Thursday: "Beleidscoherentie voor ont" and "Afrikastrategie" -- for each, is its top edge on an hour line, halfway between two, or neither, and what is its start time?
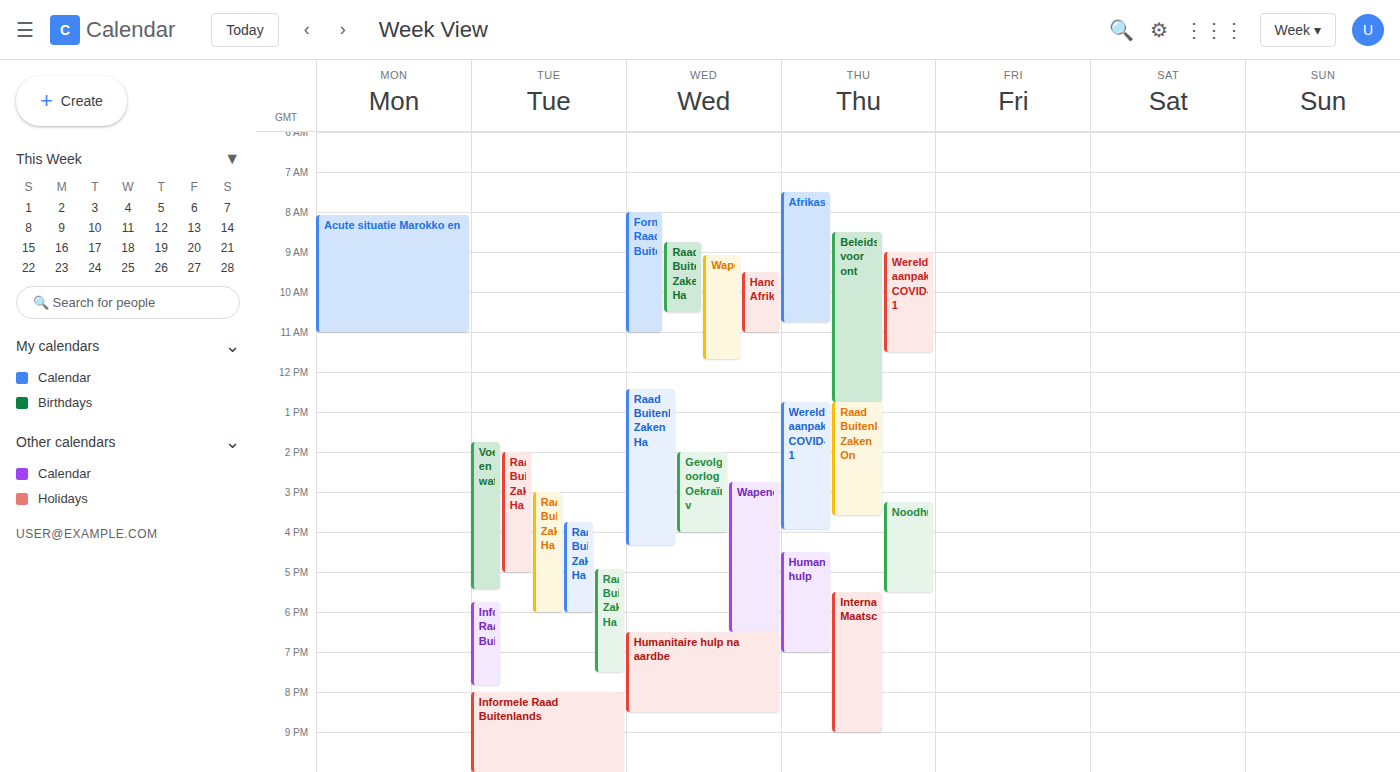
"Beleidscoherentie voor ont": 8:30 AM, halfway between the 8 AM and 9 AM lines. "Afrikastrategie": 7:30 AM, halfway between the 7 AM and 8 AM lines.